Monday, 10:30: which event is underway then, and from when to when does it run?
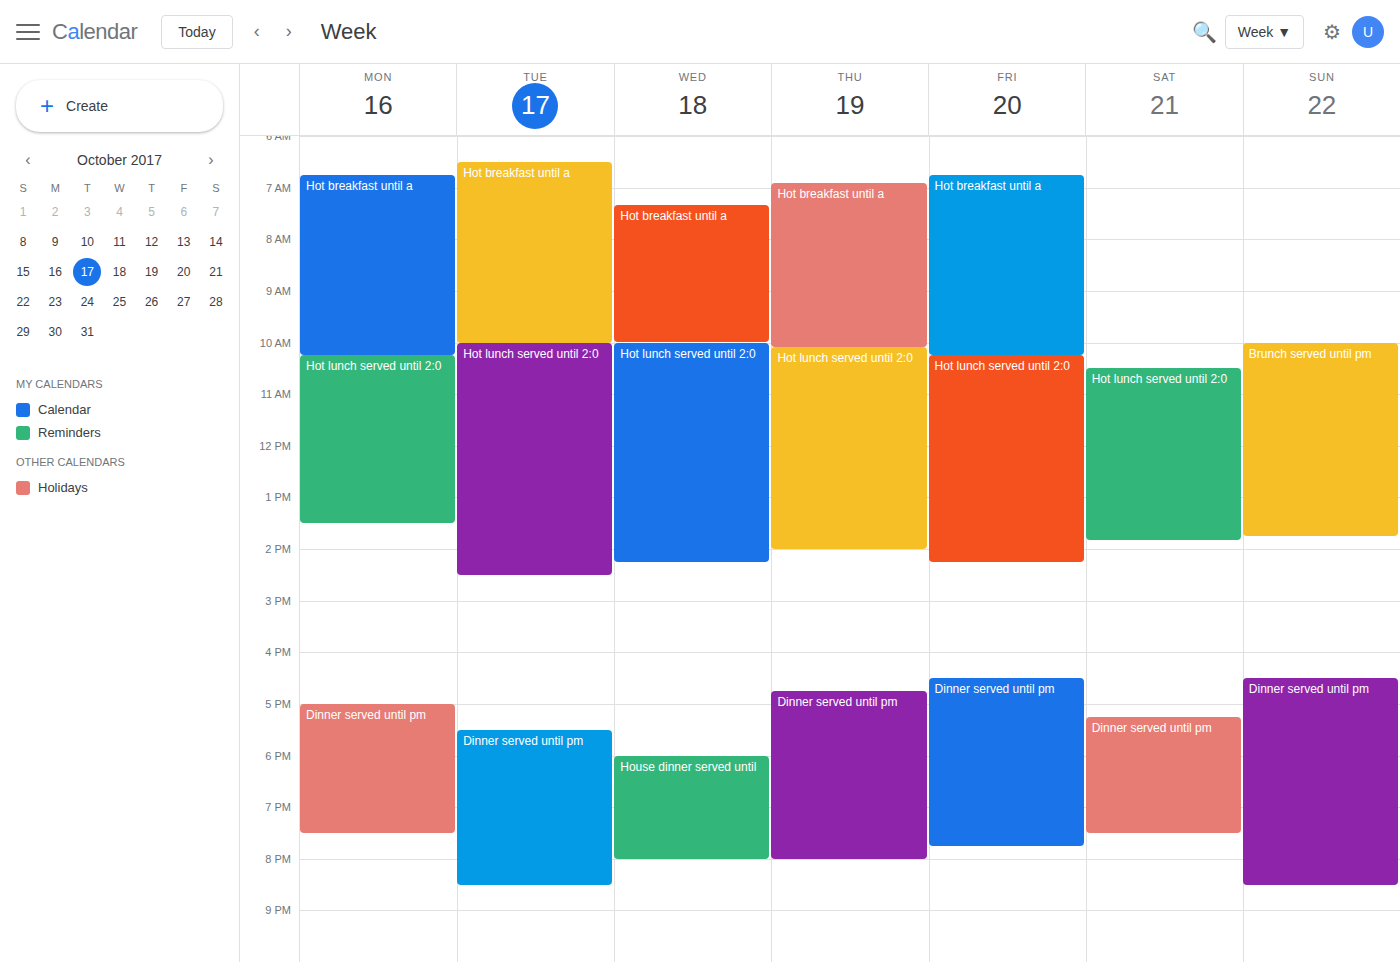
"Hot lunch served until 2:0", 10:15 to 13:30